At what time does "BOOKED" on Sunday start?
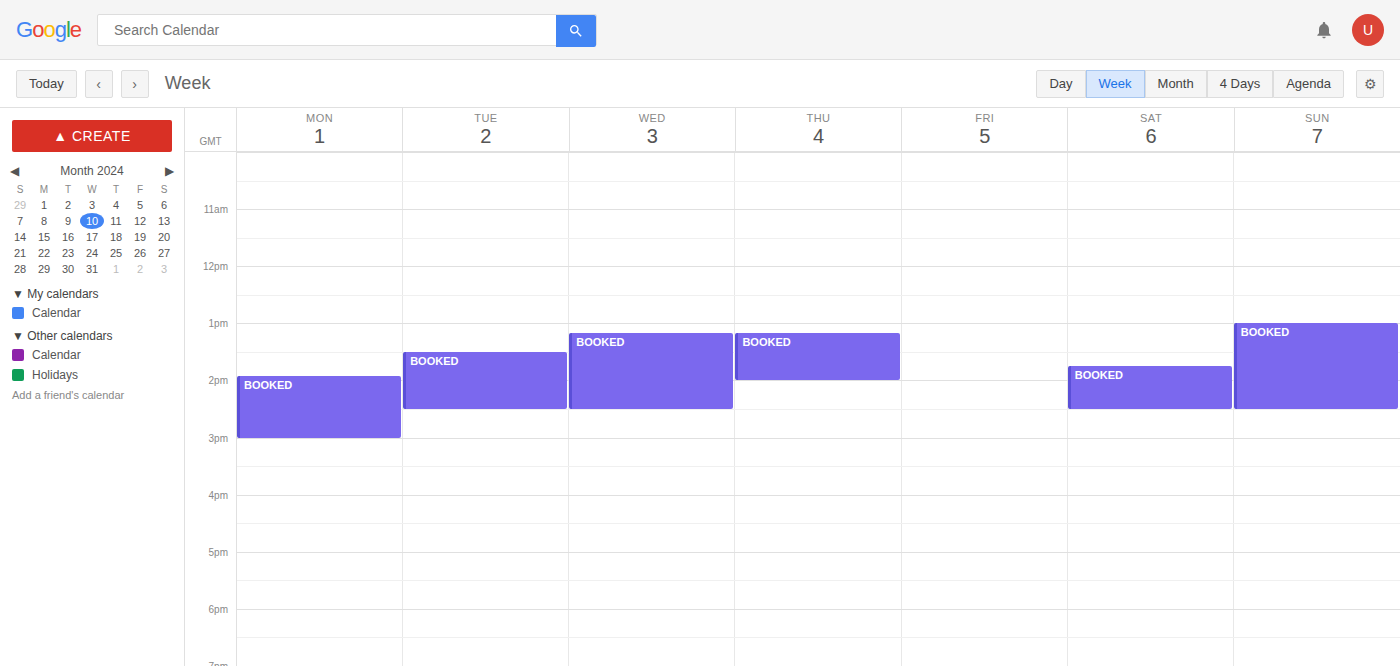
1:00 PM